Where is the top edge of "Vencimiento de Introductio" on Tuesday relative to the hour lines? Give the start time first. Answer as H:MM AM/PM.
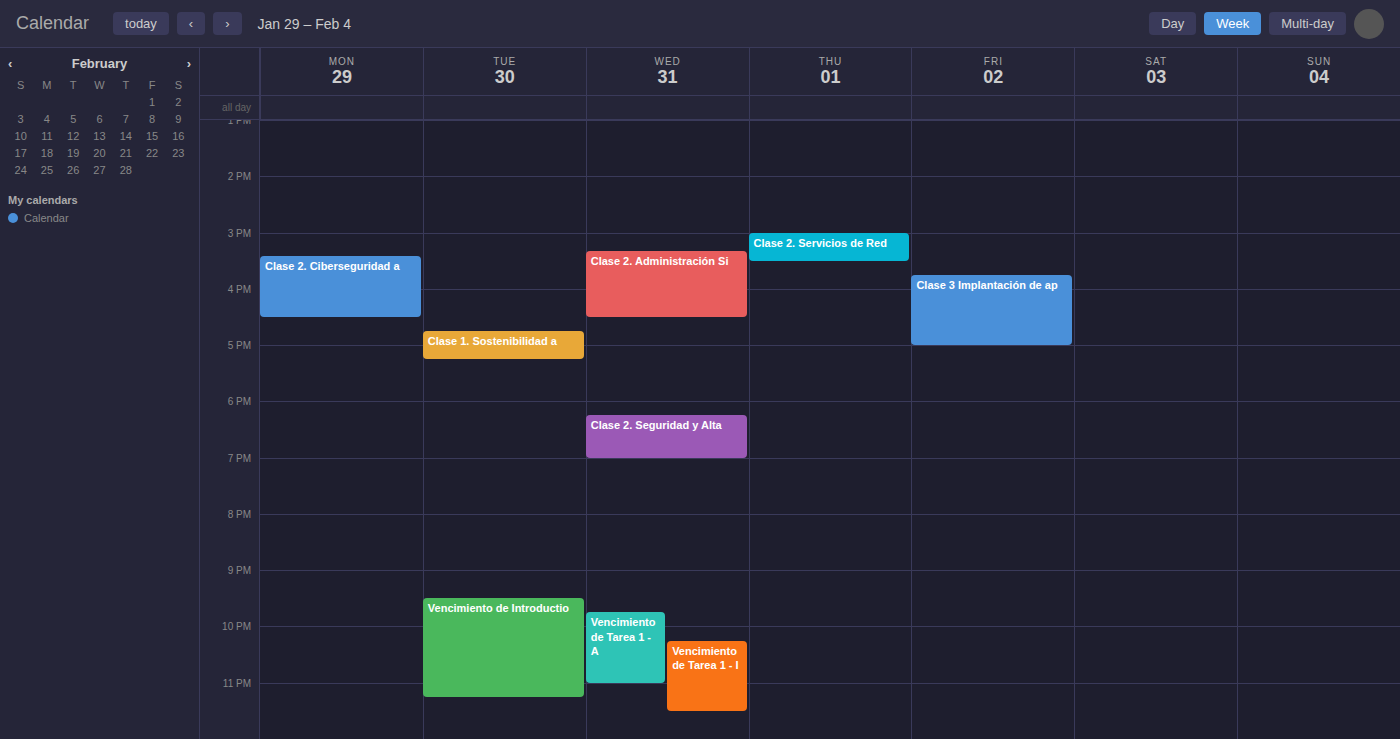
9:30 PM -- halfway between the 9 PM and 10 PM lines.